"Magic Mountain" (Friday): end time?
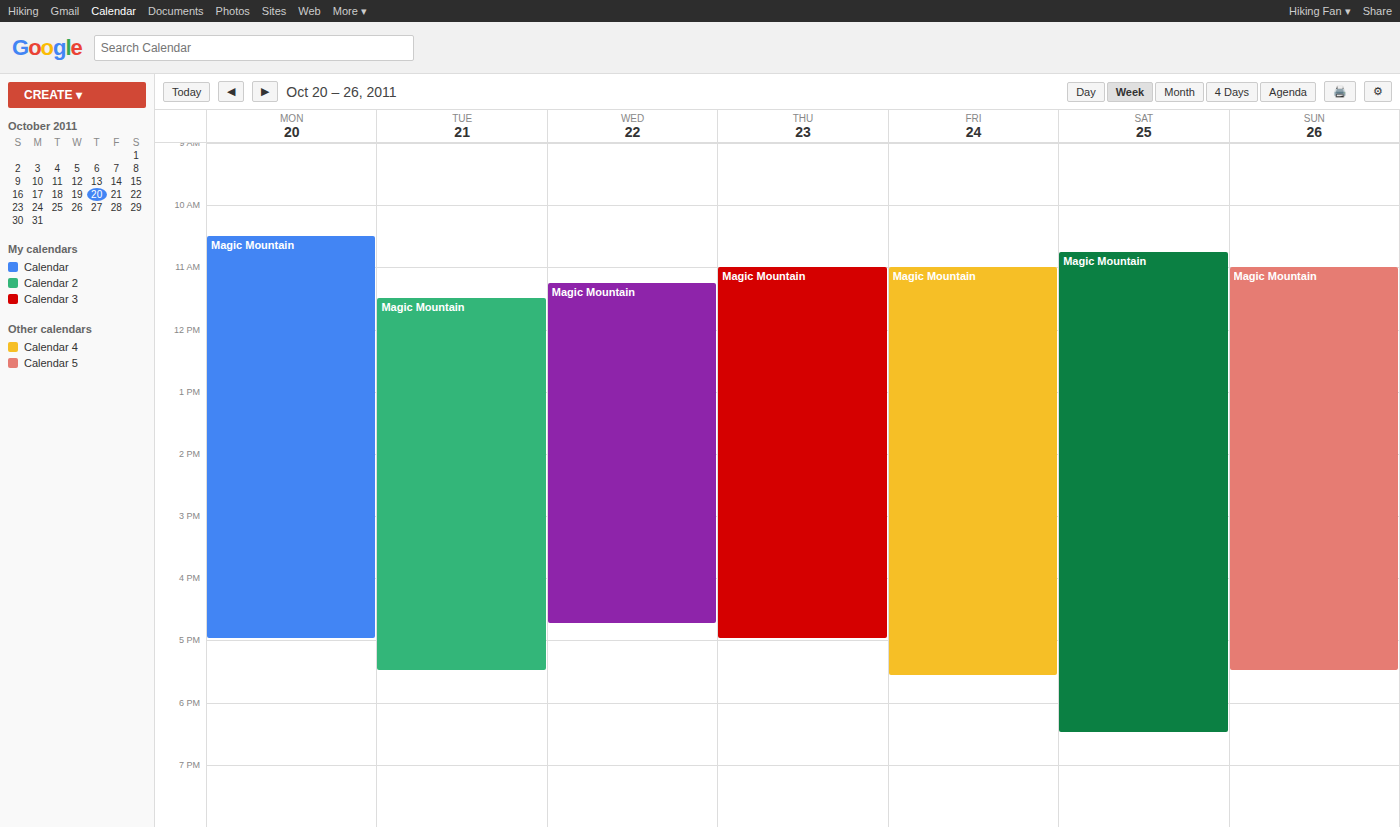
5:35 PM